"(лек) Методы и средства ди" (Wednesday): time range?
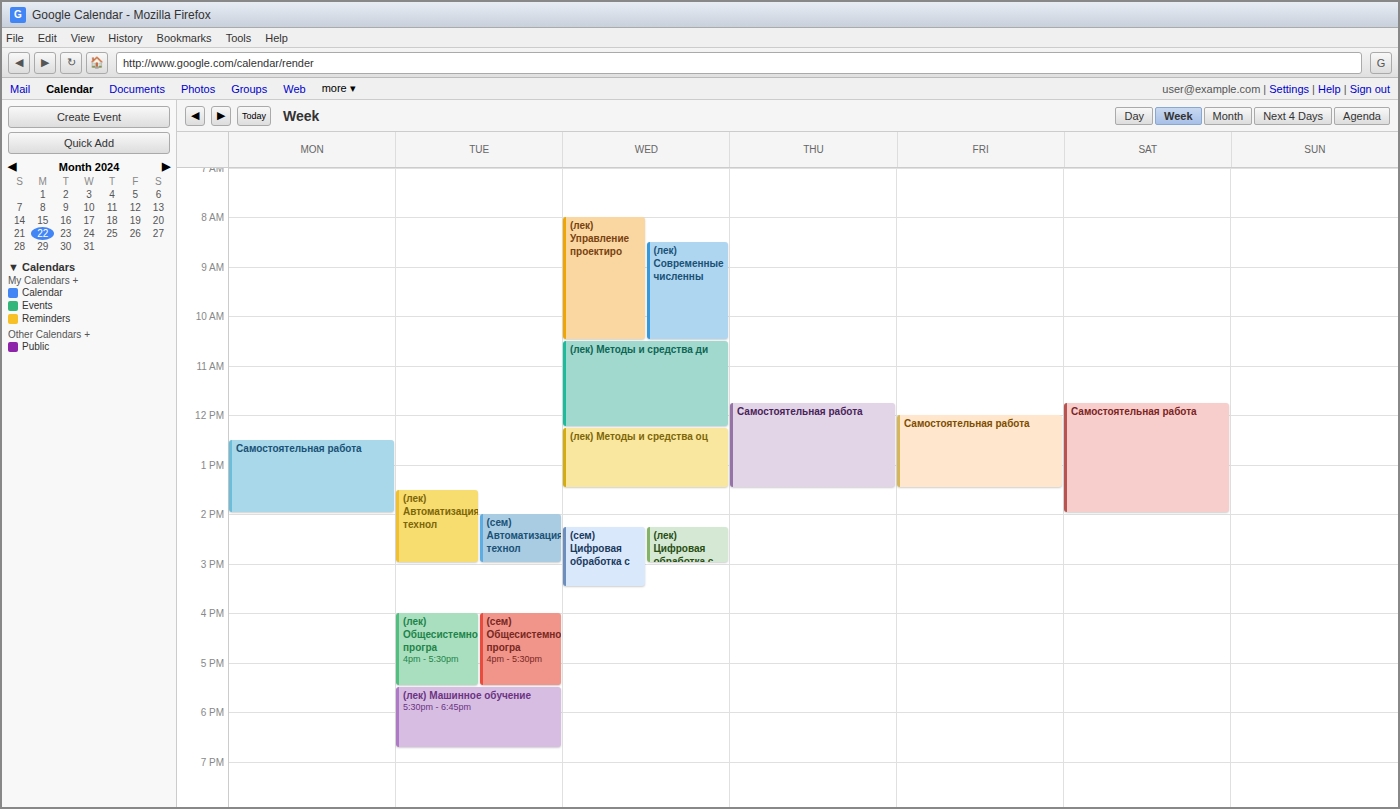
10:30 AM to 12:15 PM